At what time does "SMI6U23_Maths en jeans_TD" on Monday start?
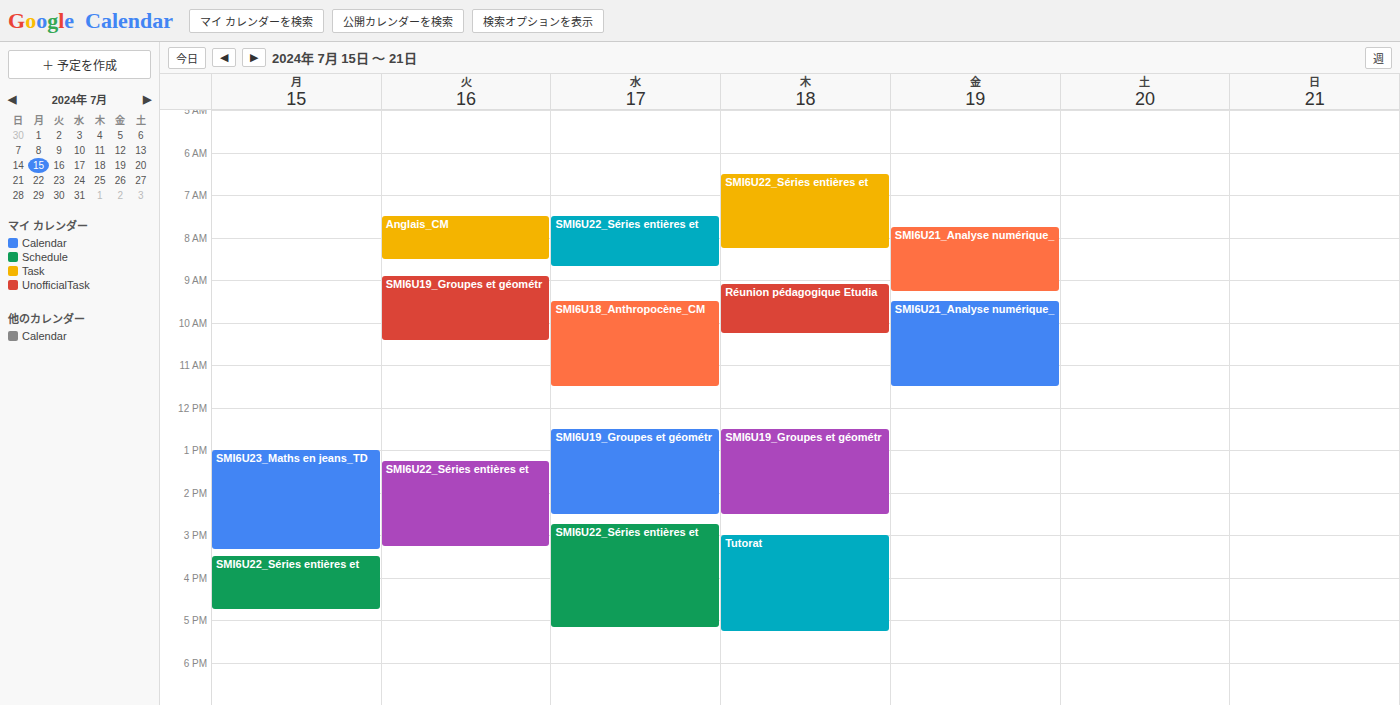
1:00 PM